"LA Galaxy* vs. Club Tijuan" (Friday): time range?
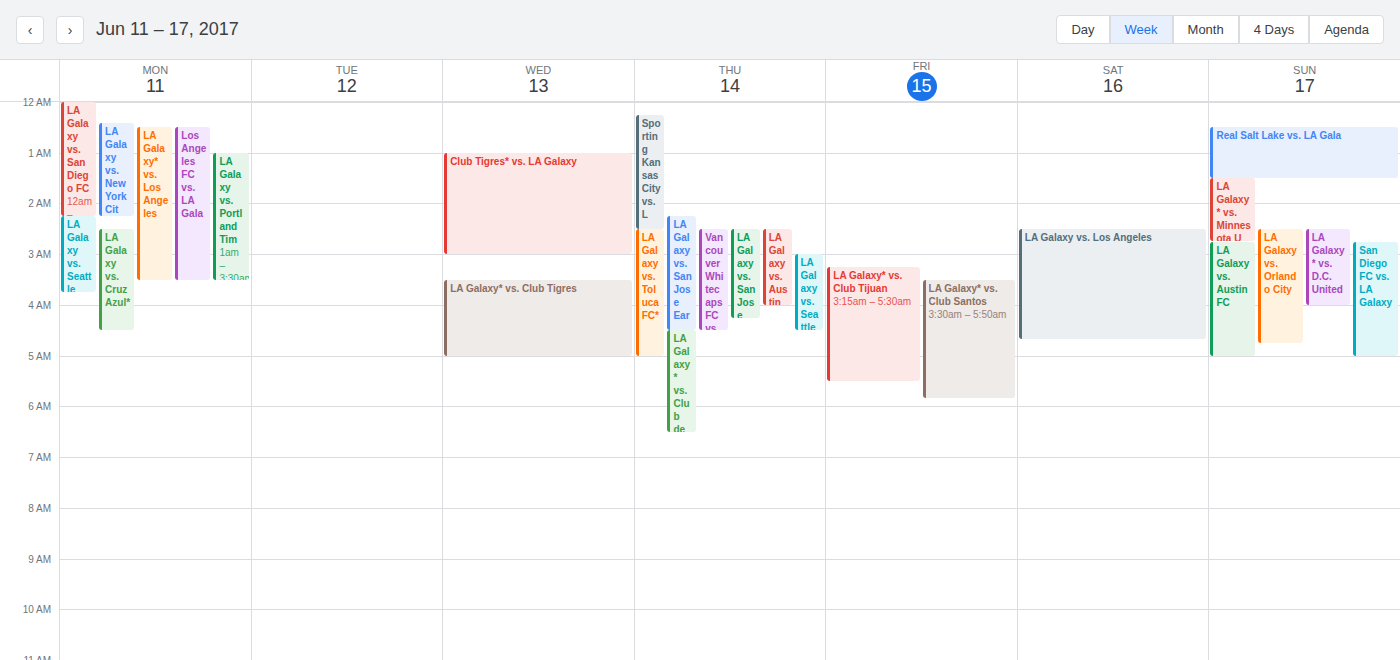
3:15 AM to 5:30 AM